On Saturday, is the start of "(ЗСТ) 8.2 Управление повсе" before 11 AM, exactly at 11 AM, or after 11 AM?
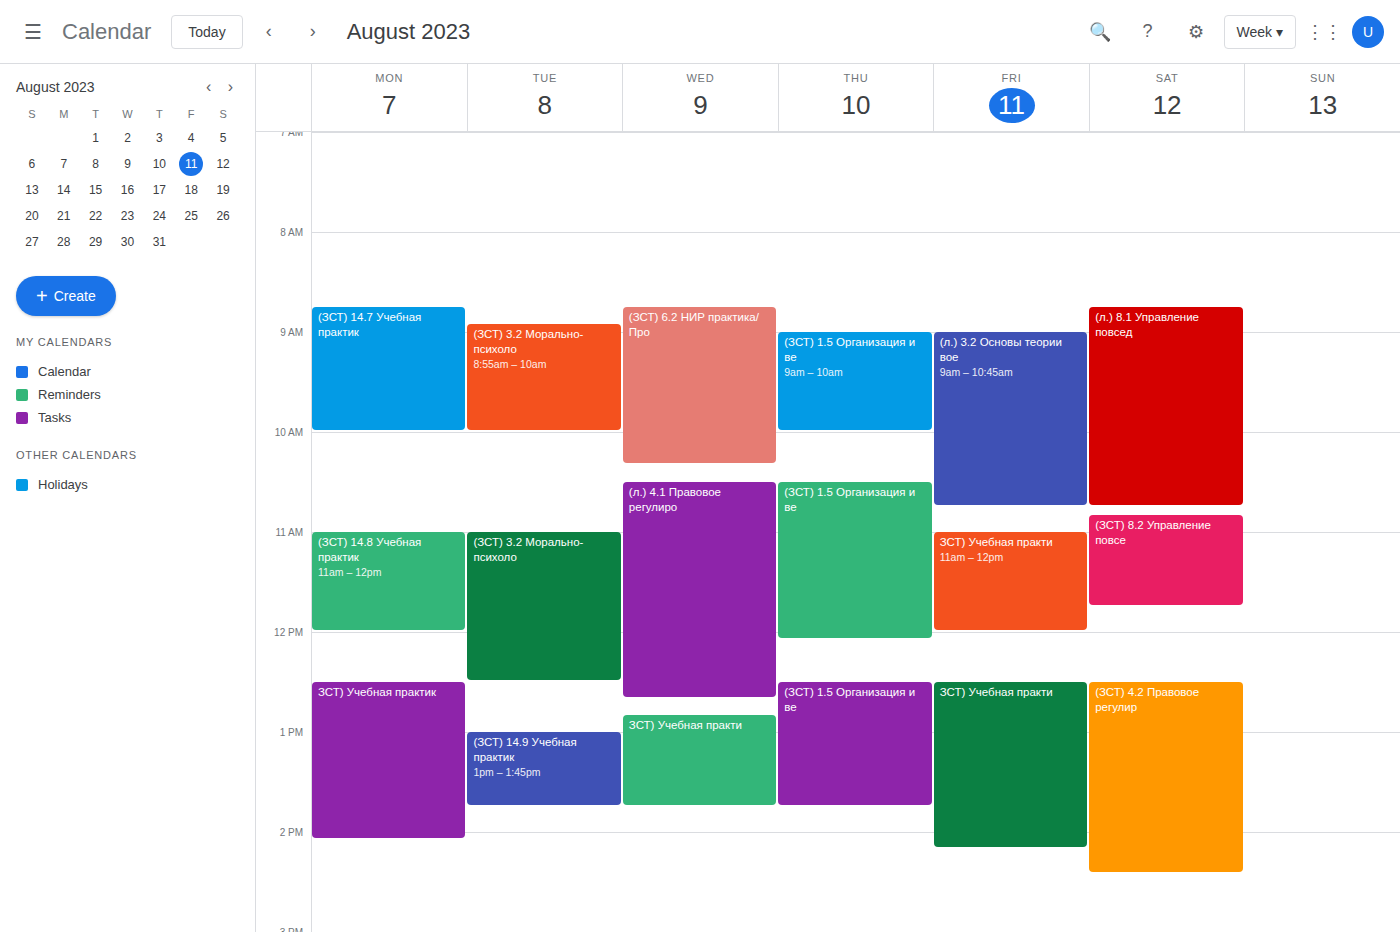
10:50 AM -- before 11 AM, 10 minutes above the 11 AM line.